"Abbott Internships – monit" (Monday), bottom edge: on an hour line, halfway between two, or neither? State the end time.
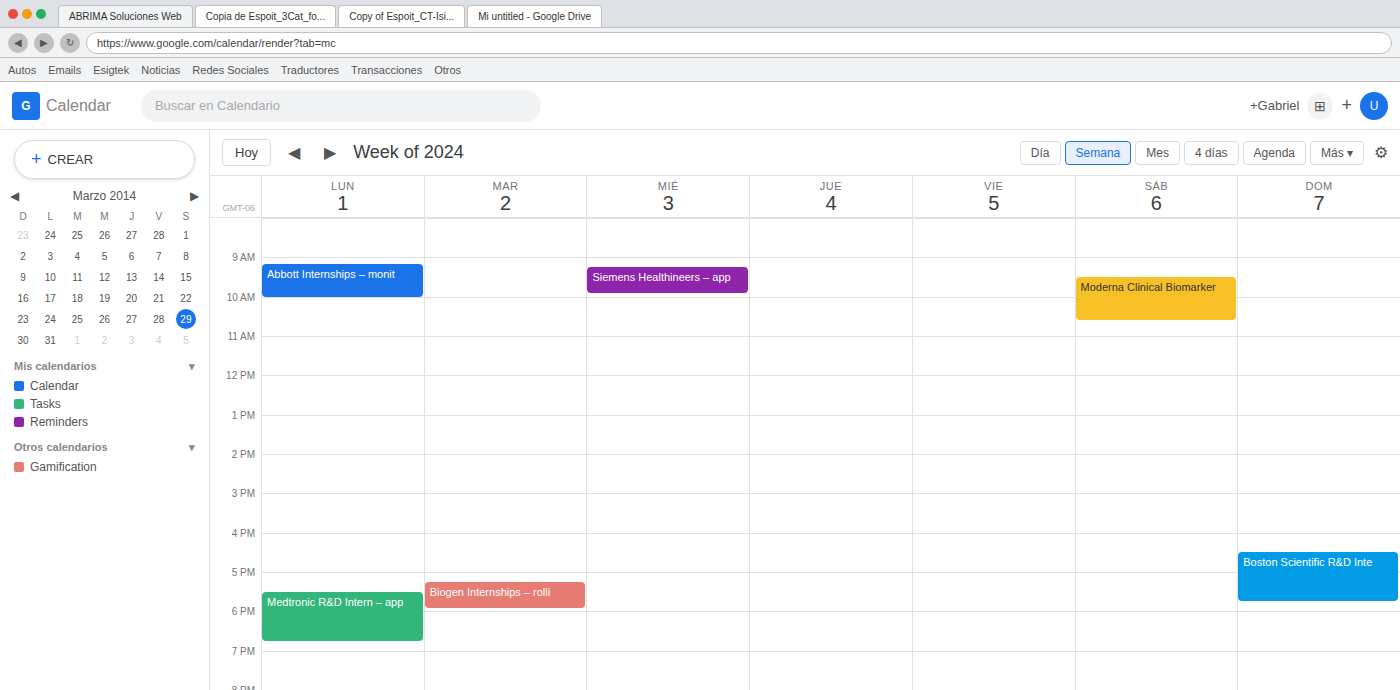
10:00 AM -- exactly on the 10 AM line.